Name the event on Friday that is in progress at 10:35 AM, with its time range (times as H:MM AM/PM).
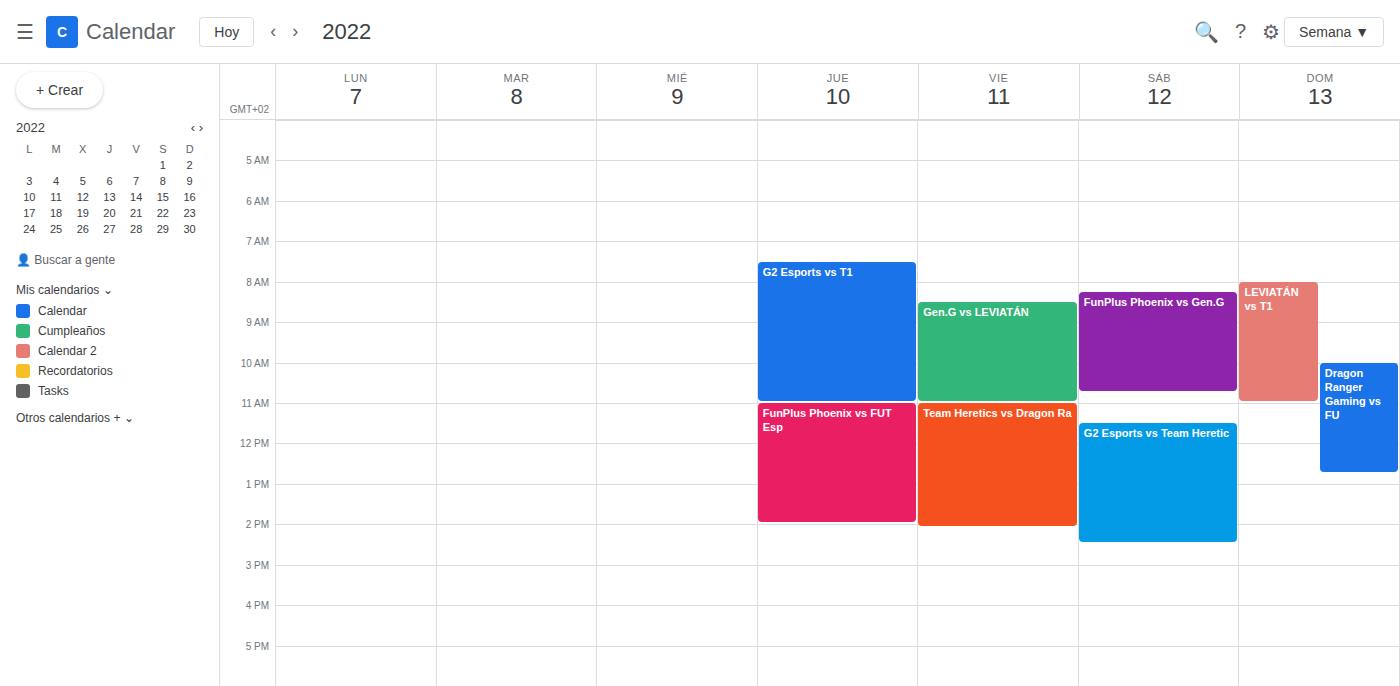
"Gen.G vs LEVIATÁN", 8:30 AM to 11:00 AM